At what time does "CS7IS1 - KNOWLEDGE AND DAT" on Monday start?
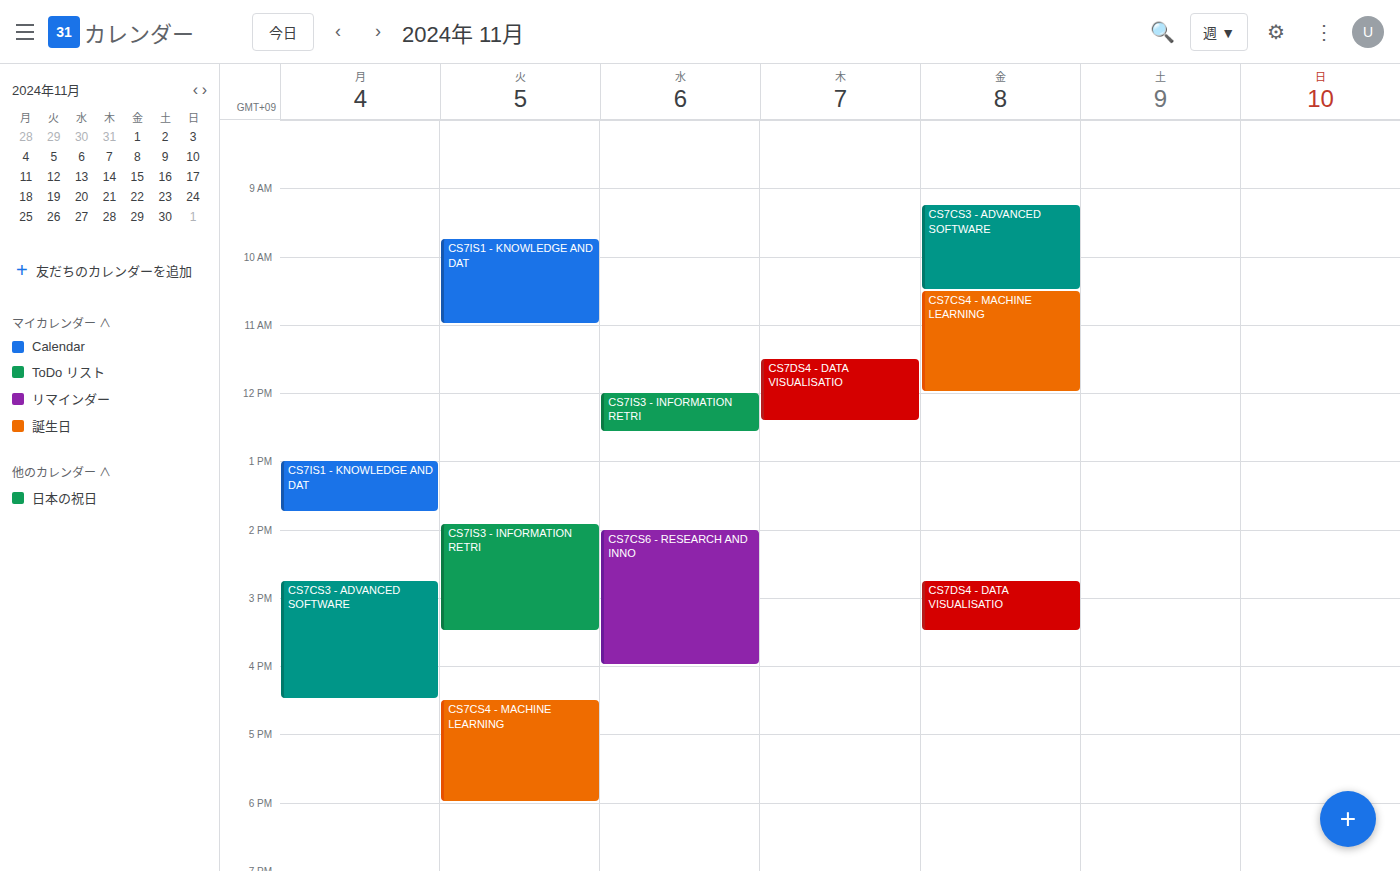
1:00 PM